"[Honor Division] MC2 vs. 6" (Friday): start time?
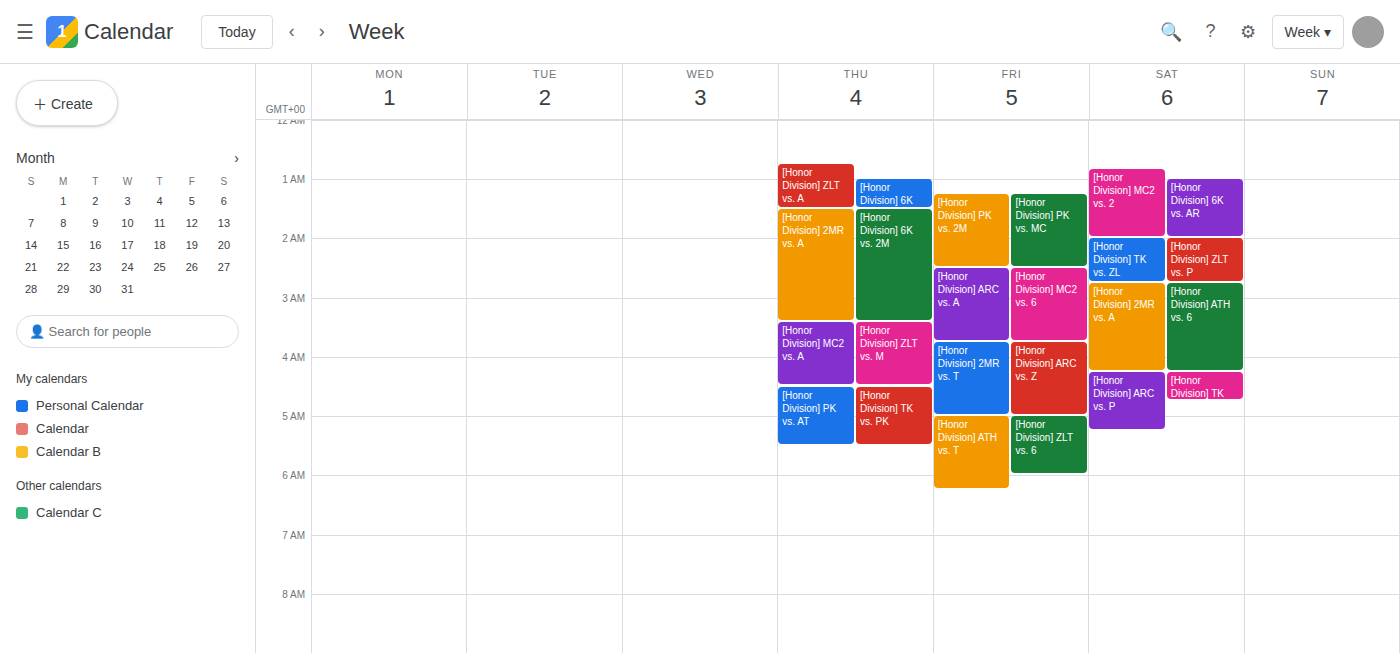
2:30 AM